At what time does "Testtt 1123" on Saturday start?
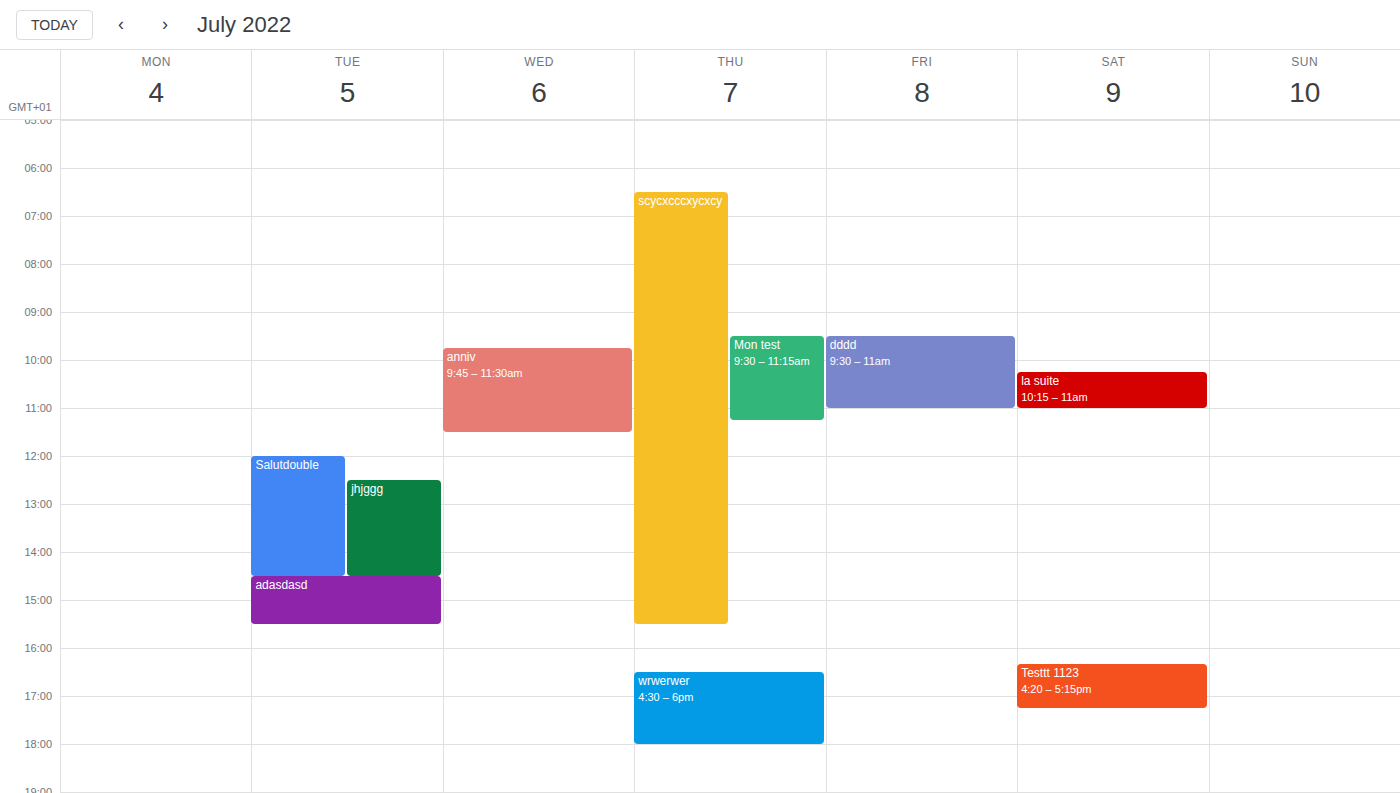
4:20 PM